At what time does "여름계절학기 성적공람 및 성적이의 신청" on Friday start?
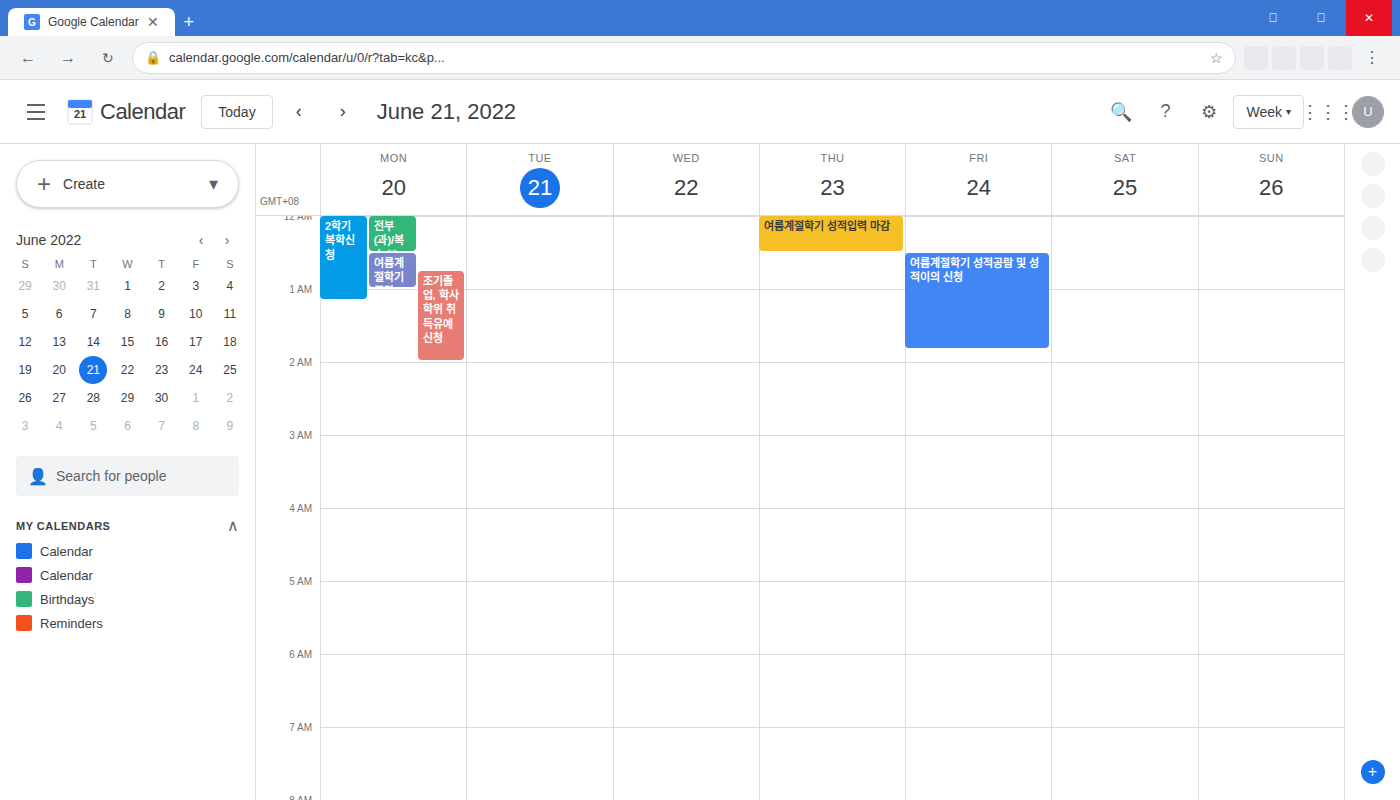
12:30 AM